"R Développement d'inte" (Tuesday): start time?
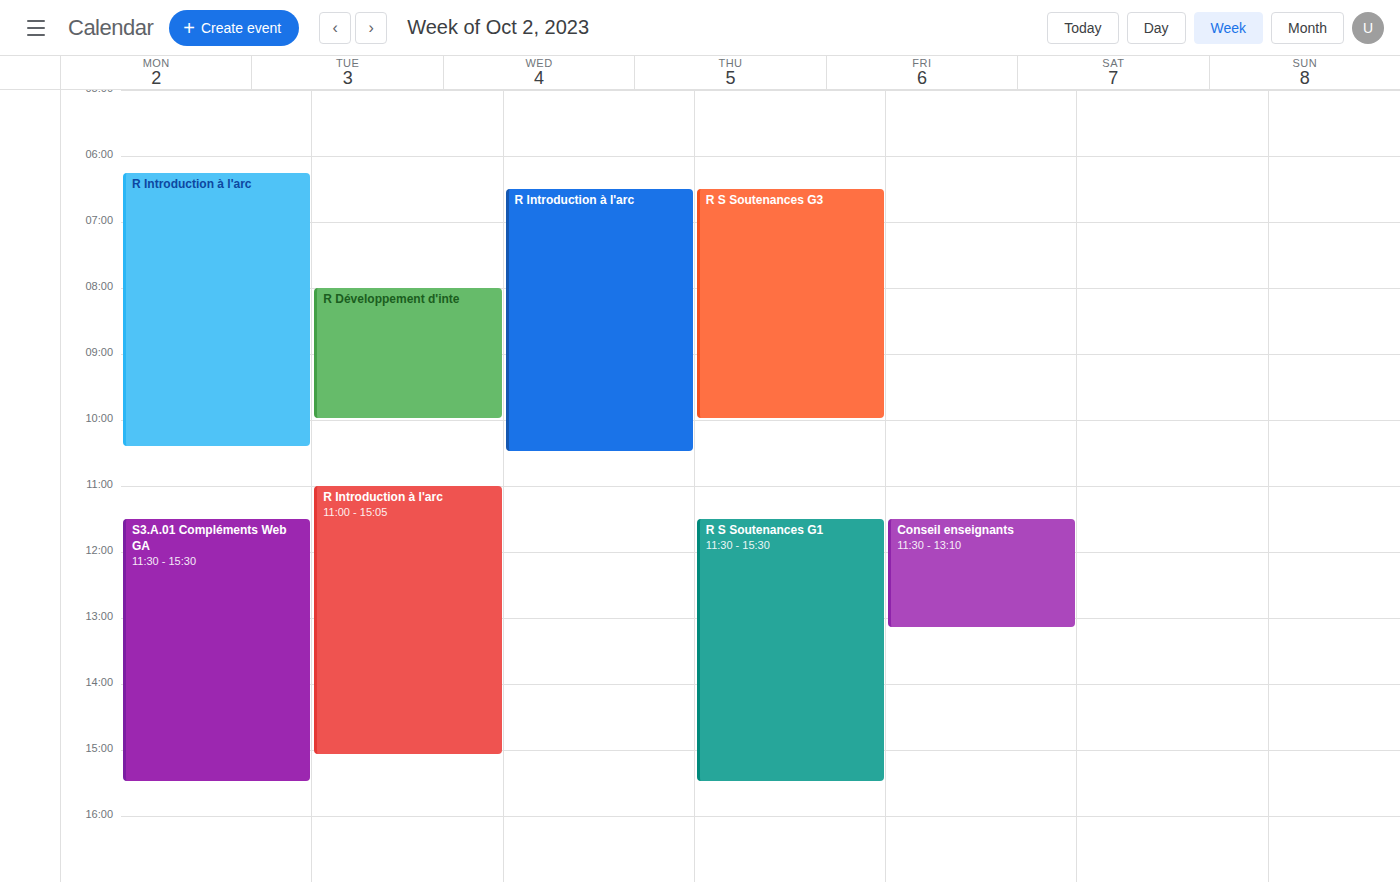
8:00 AM